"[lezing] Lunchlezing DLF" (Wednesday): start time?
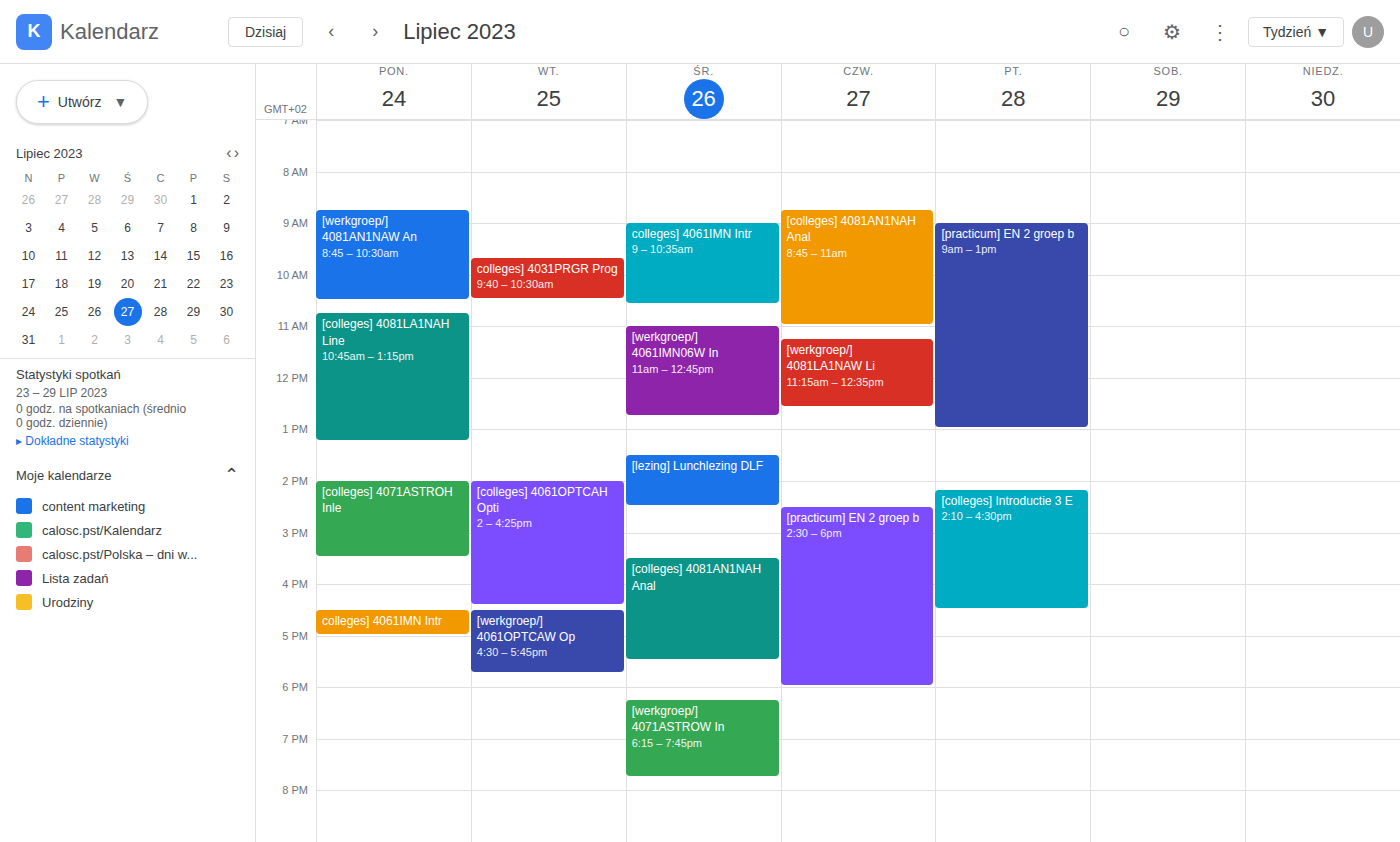
13:30